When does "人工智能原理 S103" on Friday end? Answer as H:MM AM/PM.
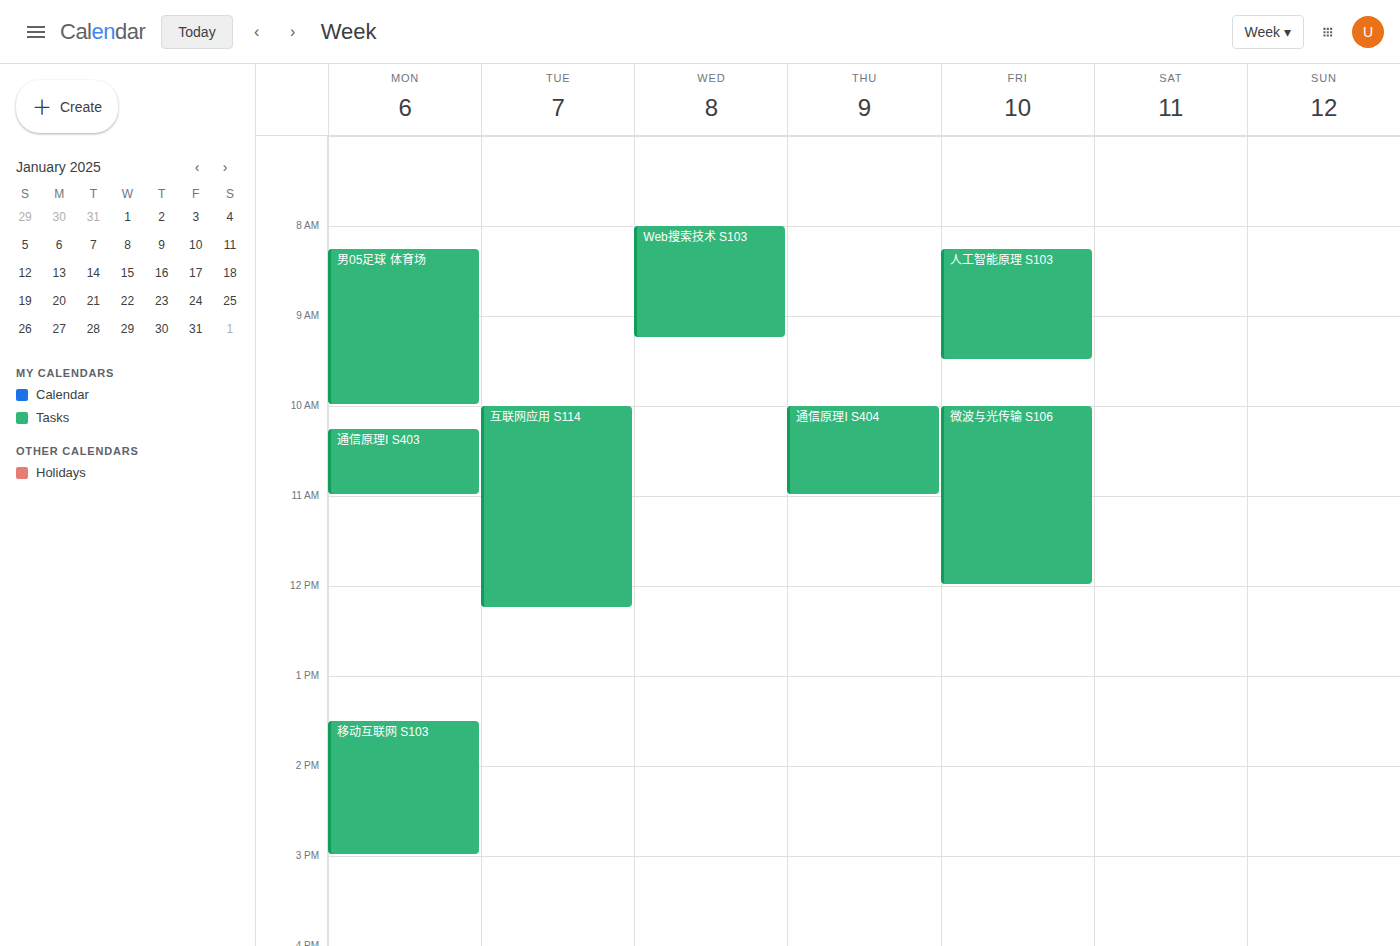
9:30 AM